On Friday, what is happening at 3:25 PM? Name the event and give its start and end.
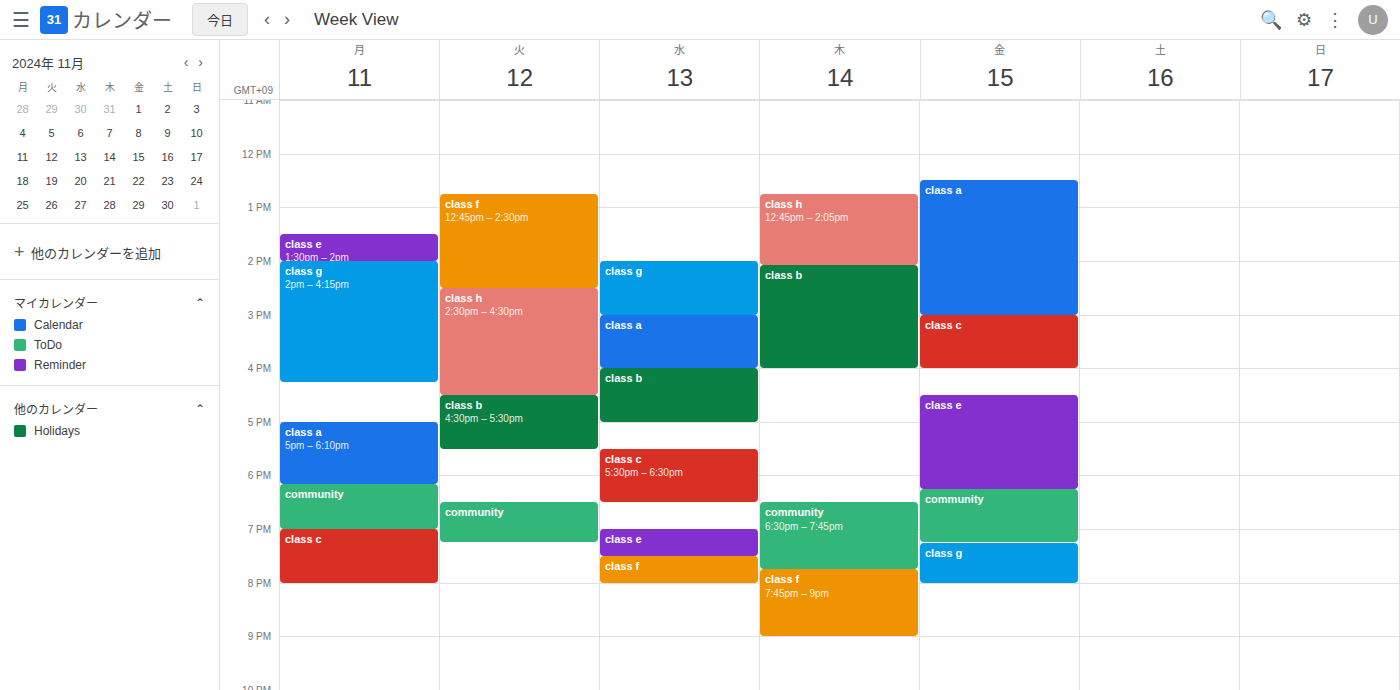
"class c", 3:00 PM to 4:00 PM